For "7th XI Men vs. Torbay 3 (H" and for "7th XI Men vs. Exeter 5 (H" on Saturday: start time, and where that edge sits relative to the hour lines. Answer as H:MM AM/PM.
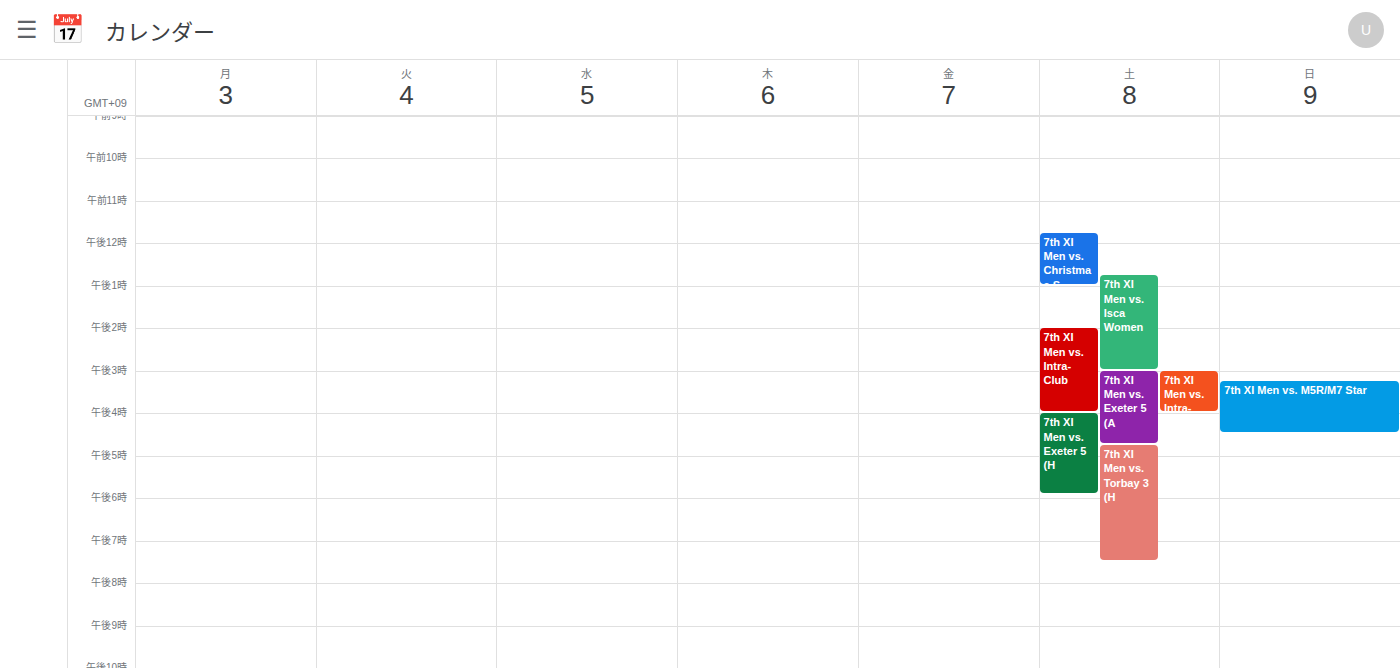
"7th XI Men vs. Torbay 3 (H": 4:45 PM, neither: three quarters of the way from the 4 PM line to the 5 PM line. "7th XI Men vs. Exeter 5 (H": 4:00 PM, exactly on the 4 PM line.